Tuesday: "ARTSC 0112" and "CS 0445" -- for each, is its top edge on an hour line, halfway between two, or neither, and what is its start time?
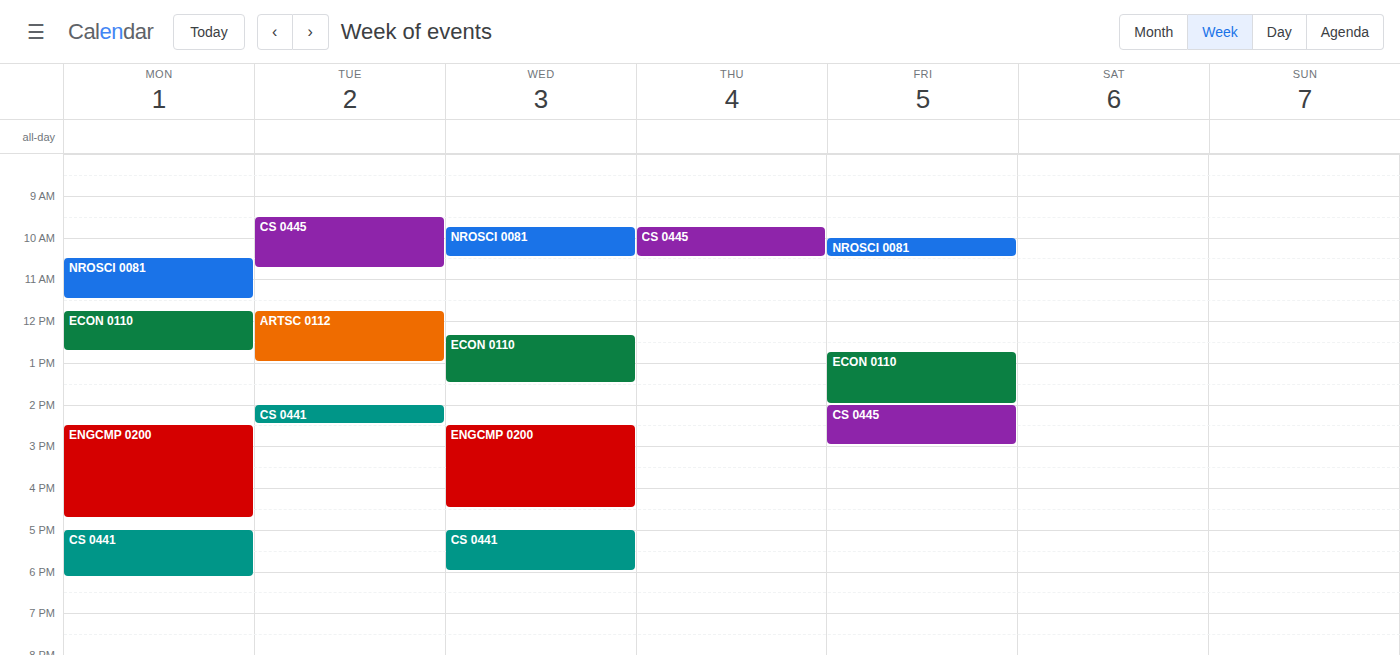
"ARTSC 0112": 11:45 AM, neither: three quarters of the way from the 11 AM line to the 12 PM line. "CS 0445": 9:30 AM, halfway between the 9 AM and 10 AM lines.